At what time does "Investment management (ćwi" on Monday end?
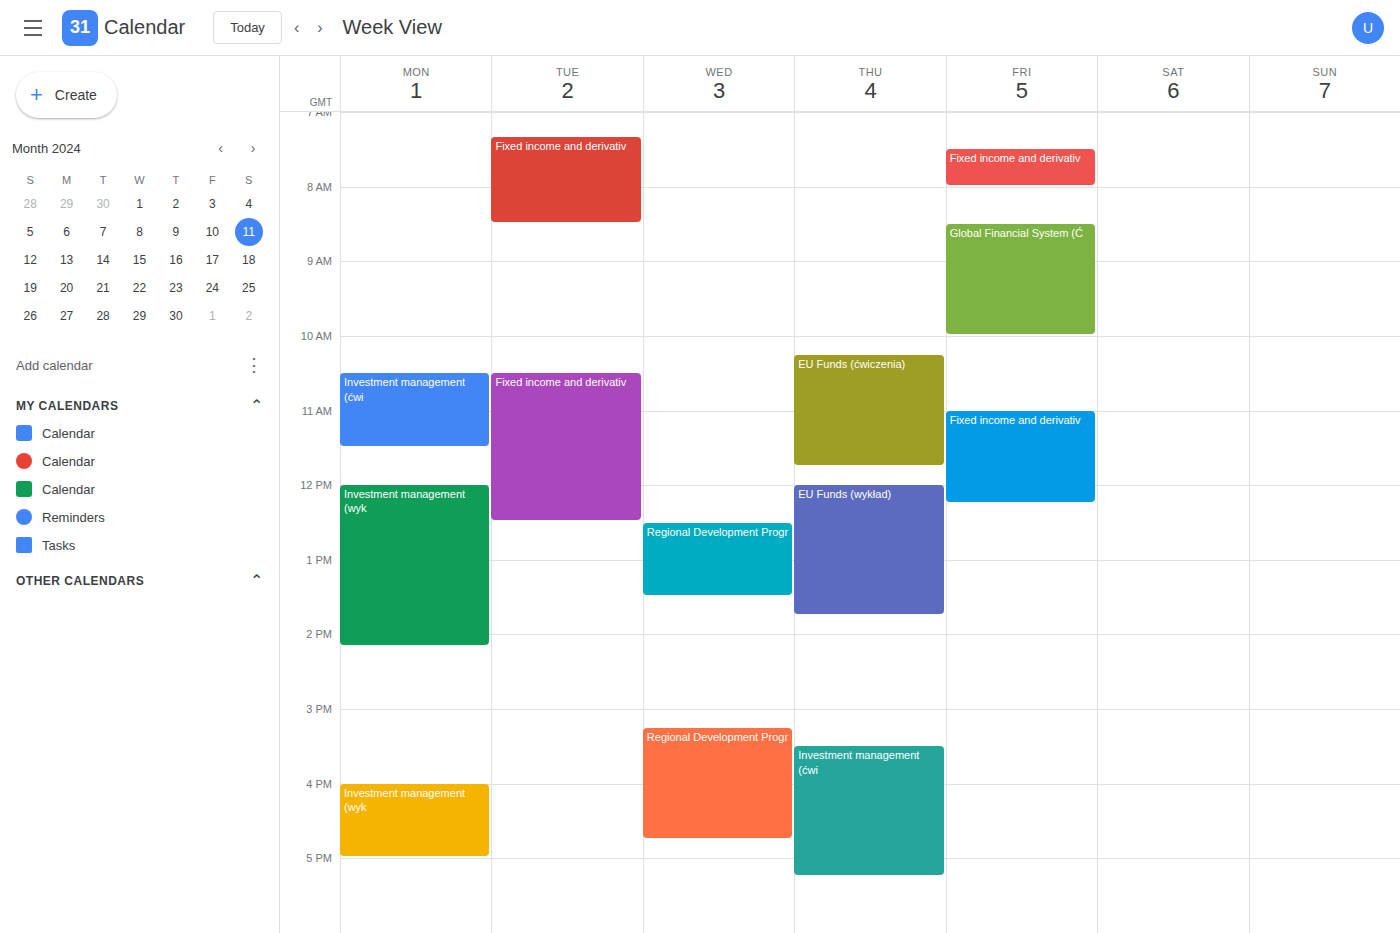
11:30 AM